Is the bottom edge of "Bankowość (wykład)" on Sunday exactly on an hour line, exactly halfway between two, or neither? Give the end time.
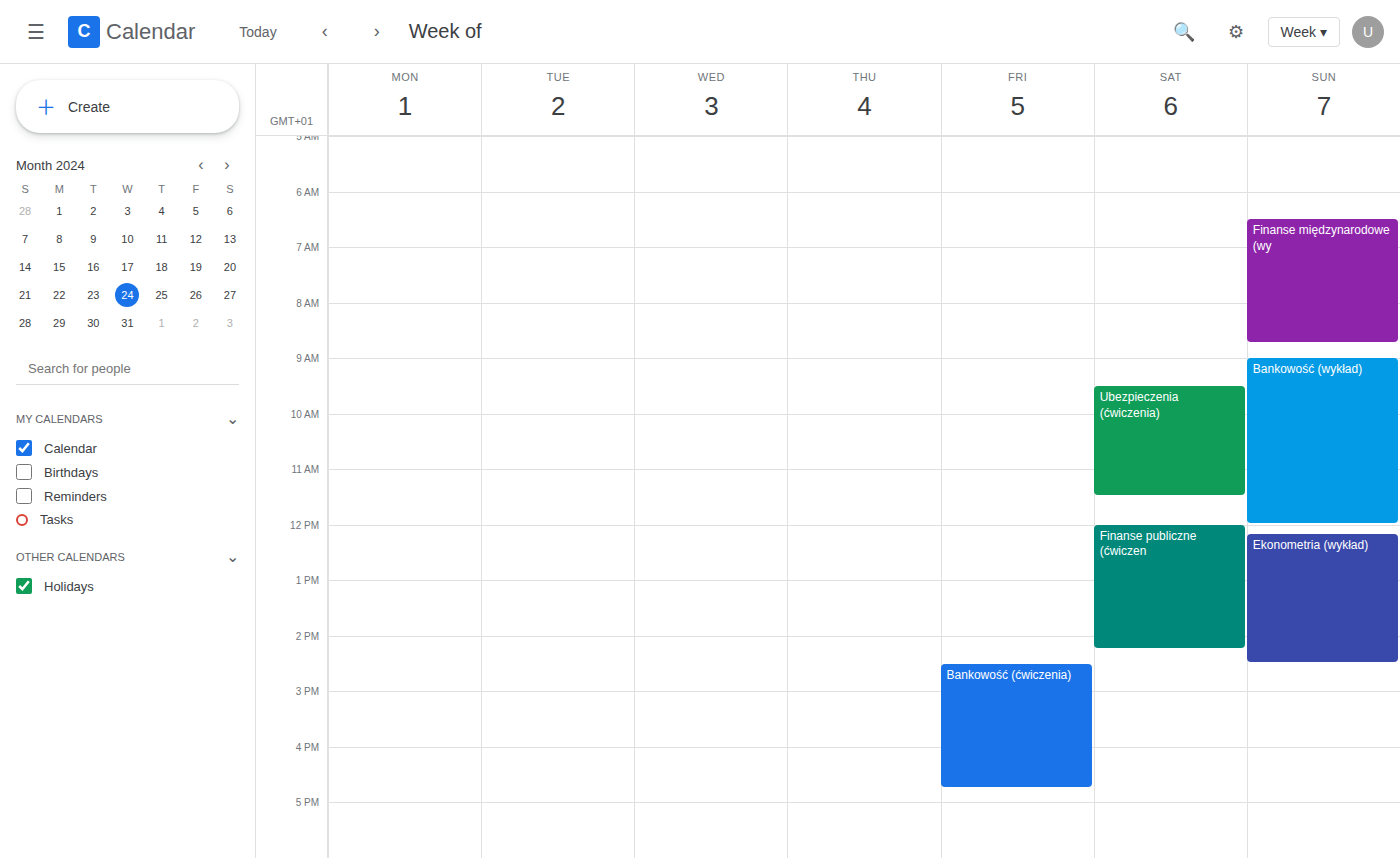
12:00 -- exactly on the 12:00 line.